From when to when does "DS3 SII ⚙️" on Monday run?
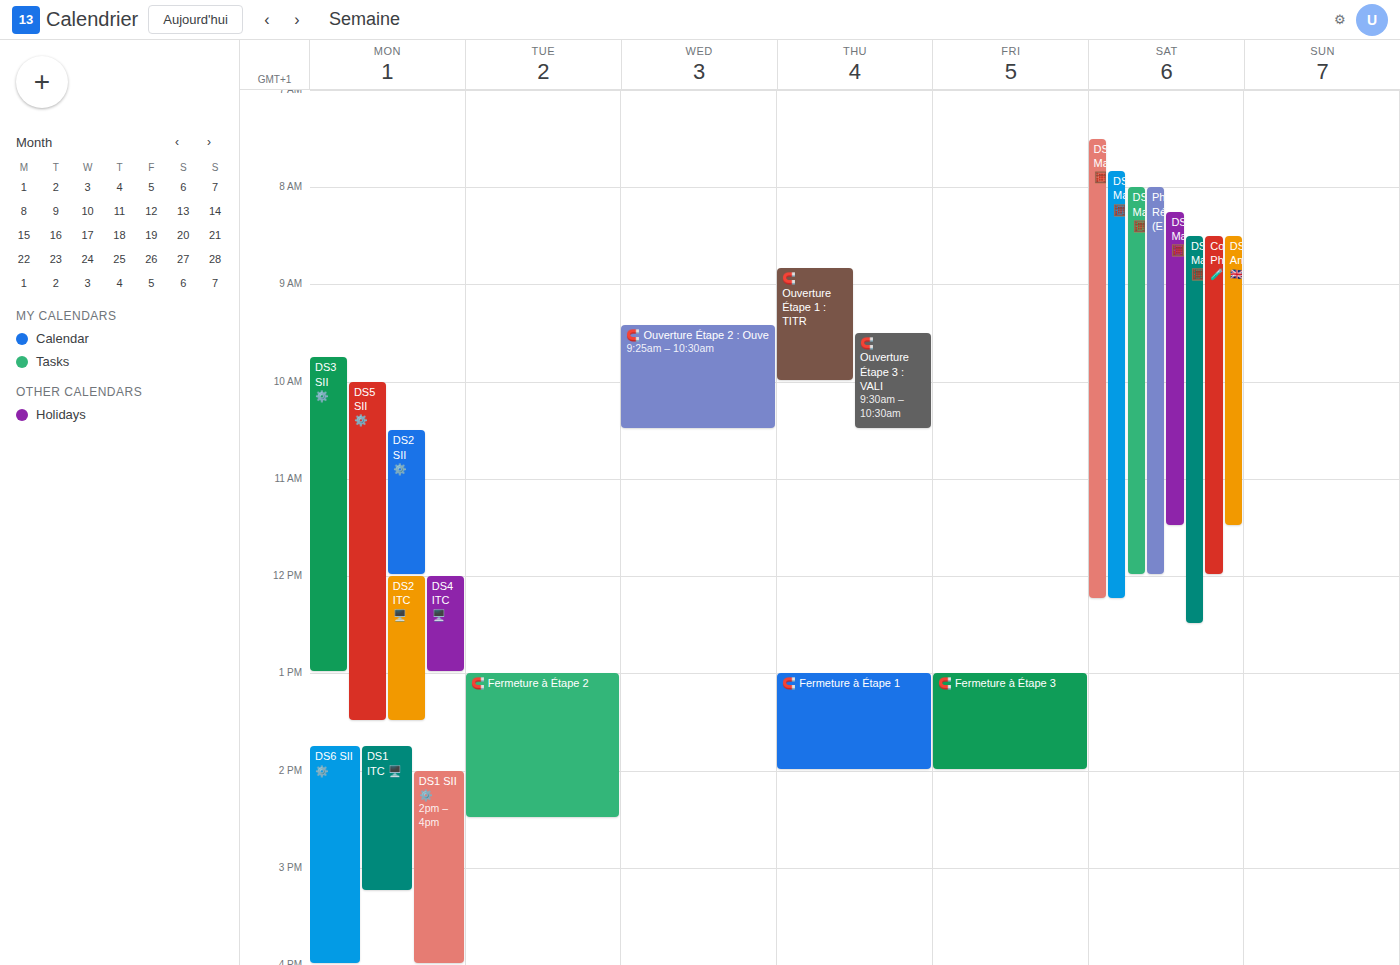
9:45 AM to 1:00 PM